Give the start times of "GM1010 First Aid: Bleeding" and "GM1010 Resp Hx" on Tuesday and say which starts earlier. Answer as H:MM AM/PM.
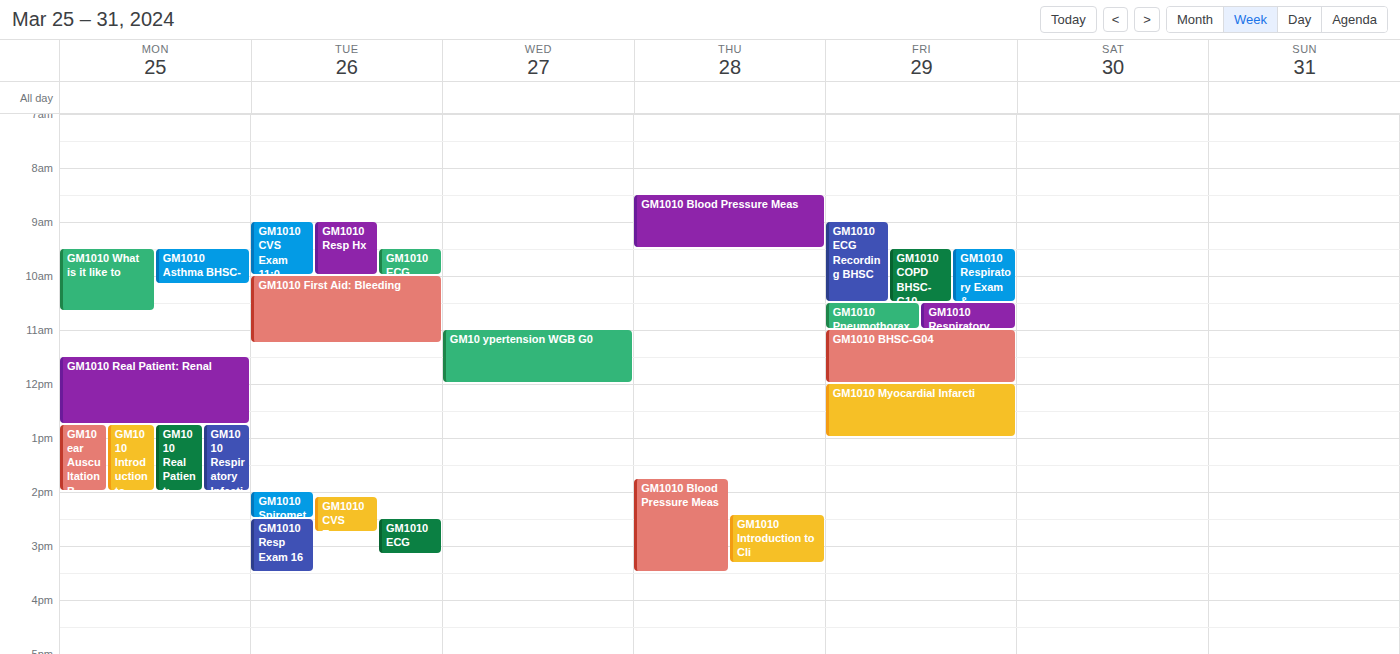
"GM1010 Resp Hx" 9:00 AM; "GM1010 First Aid: Bleeding" 10:00 AM.